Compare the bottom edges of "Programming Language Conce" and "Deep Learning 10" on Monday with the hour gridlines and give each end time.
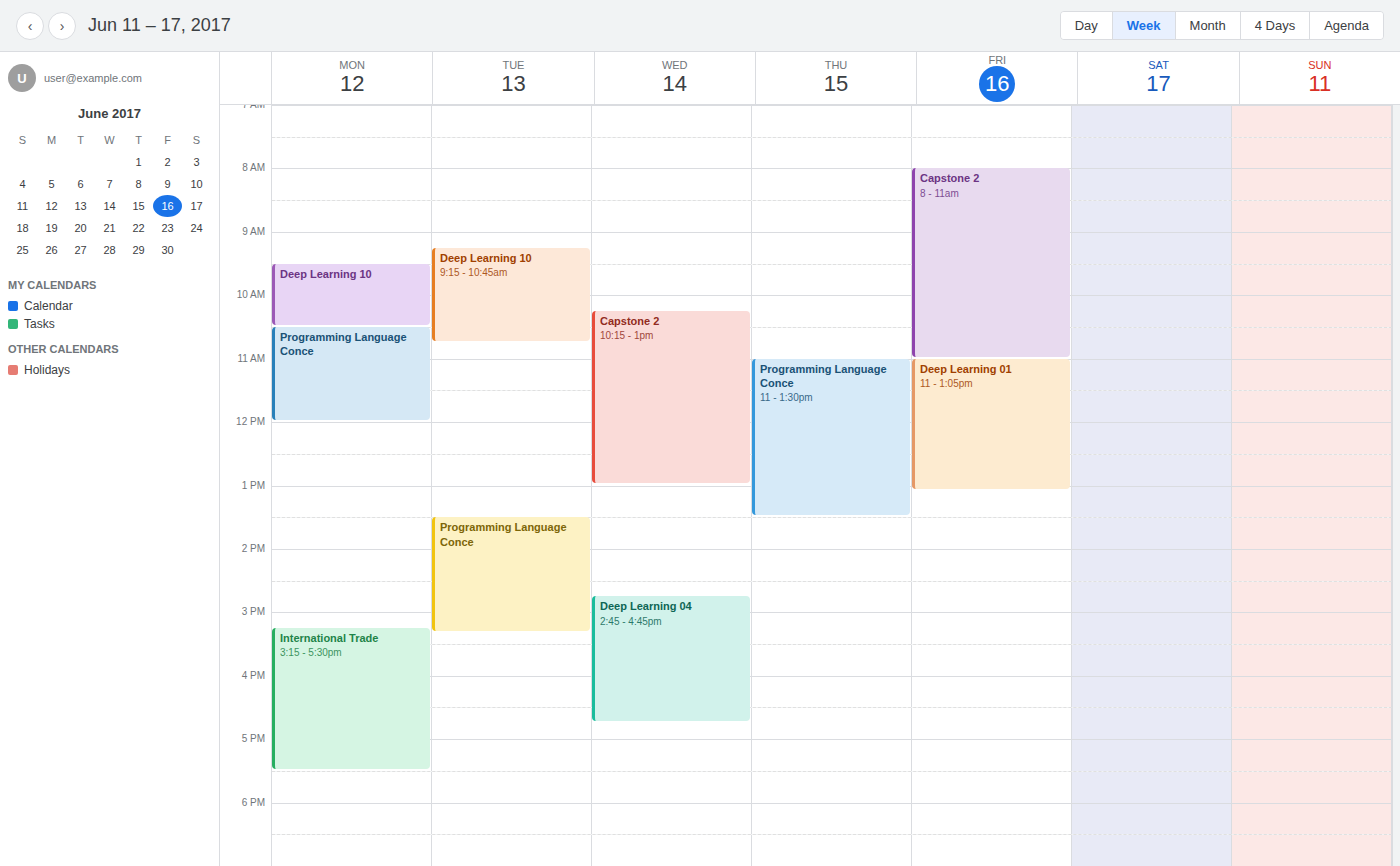
"Programming Language Conce": 12:00 PM, exactly on the 12 PM line. "Deep Learning 10": 10:30 AM, halfway between the 10 AM and 11 AM lines.